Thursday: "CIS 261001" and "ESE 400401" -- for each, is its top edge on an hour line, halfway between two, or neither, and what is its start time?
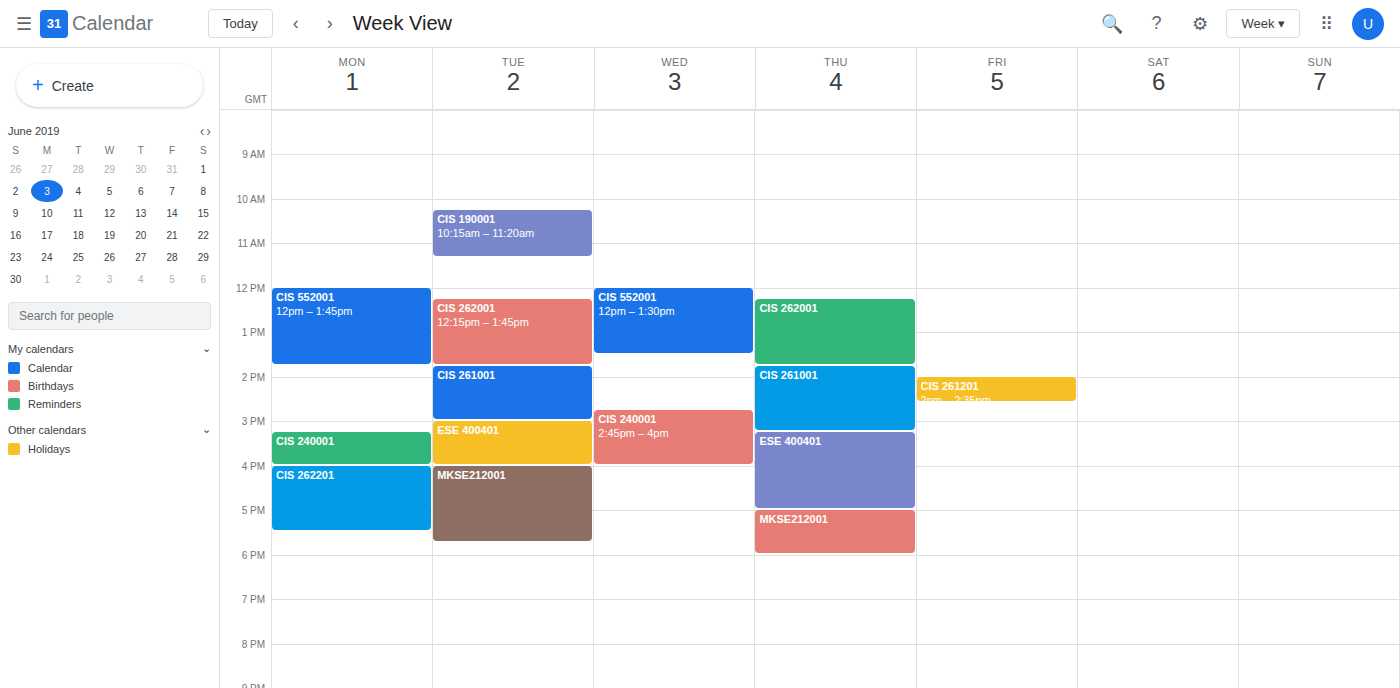
"CIS 261001": 13:45, neither: three quarters of the way from the 13:00 line to the 14:00 line. "ESE 400401": 15:15, neither: a quarter of the way from the 15:00 line to the 16:00 line.